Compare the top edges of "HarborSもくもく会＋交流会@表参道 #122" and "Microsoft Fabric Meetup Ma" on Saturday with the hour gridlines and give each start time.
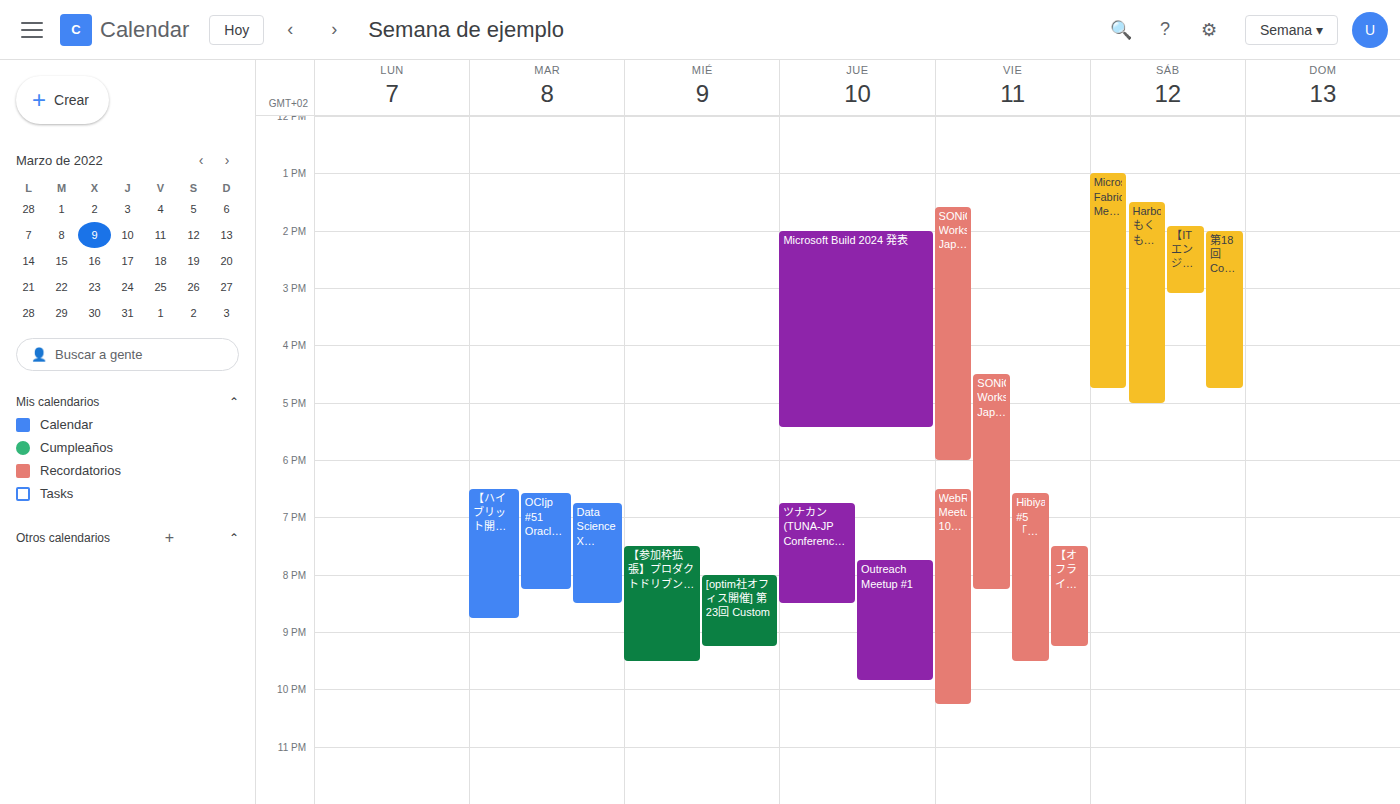
"HarborSもくもく会＋交流会@表参道 #122": 13:30, halfway between the 13:00 and 14:00 lines. "Microsoft Fabric Meetup Ma": 13:00, exactly on the 13:00 line.